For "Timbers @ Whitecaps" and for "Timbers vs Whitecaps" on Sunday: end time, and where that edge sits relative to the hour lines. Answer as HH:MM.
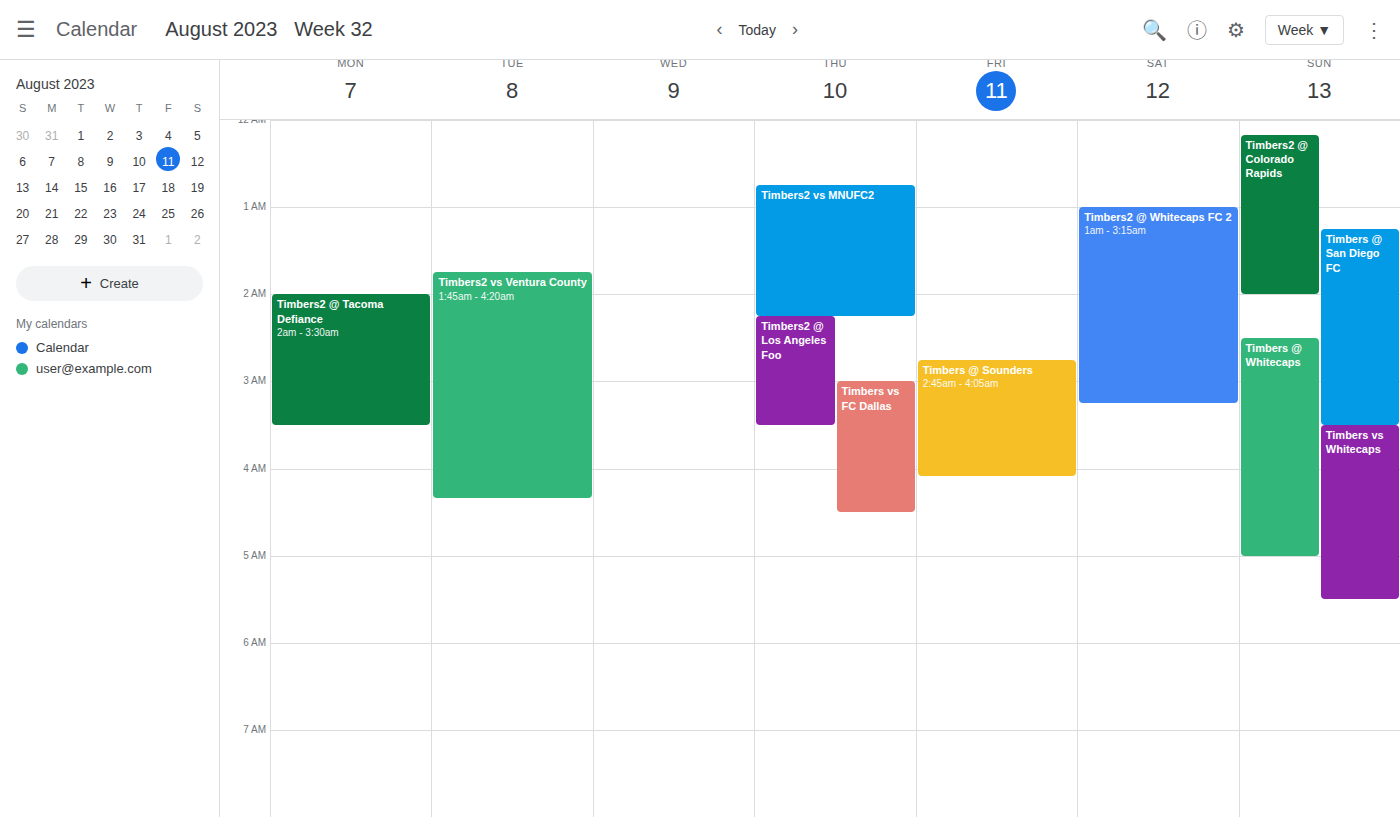
"Timbers @ Whitecaps": 05:00, exactly on the 05:00 line. "Timbers vs Whitecaps": 05:30, halfway between the 05:00 and 06:00 lines.